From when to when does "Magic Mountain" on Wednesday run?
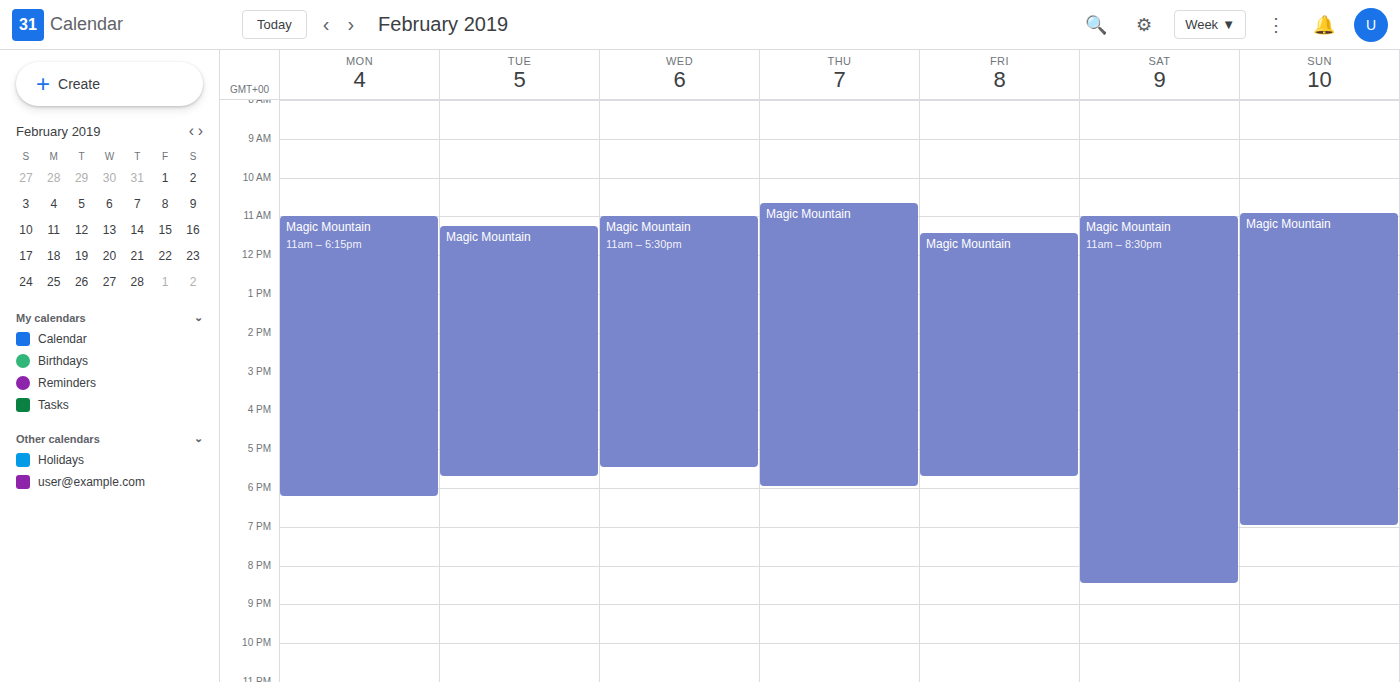
11:00 AM to 5:30 PM